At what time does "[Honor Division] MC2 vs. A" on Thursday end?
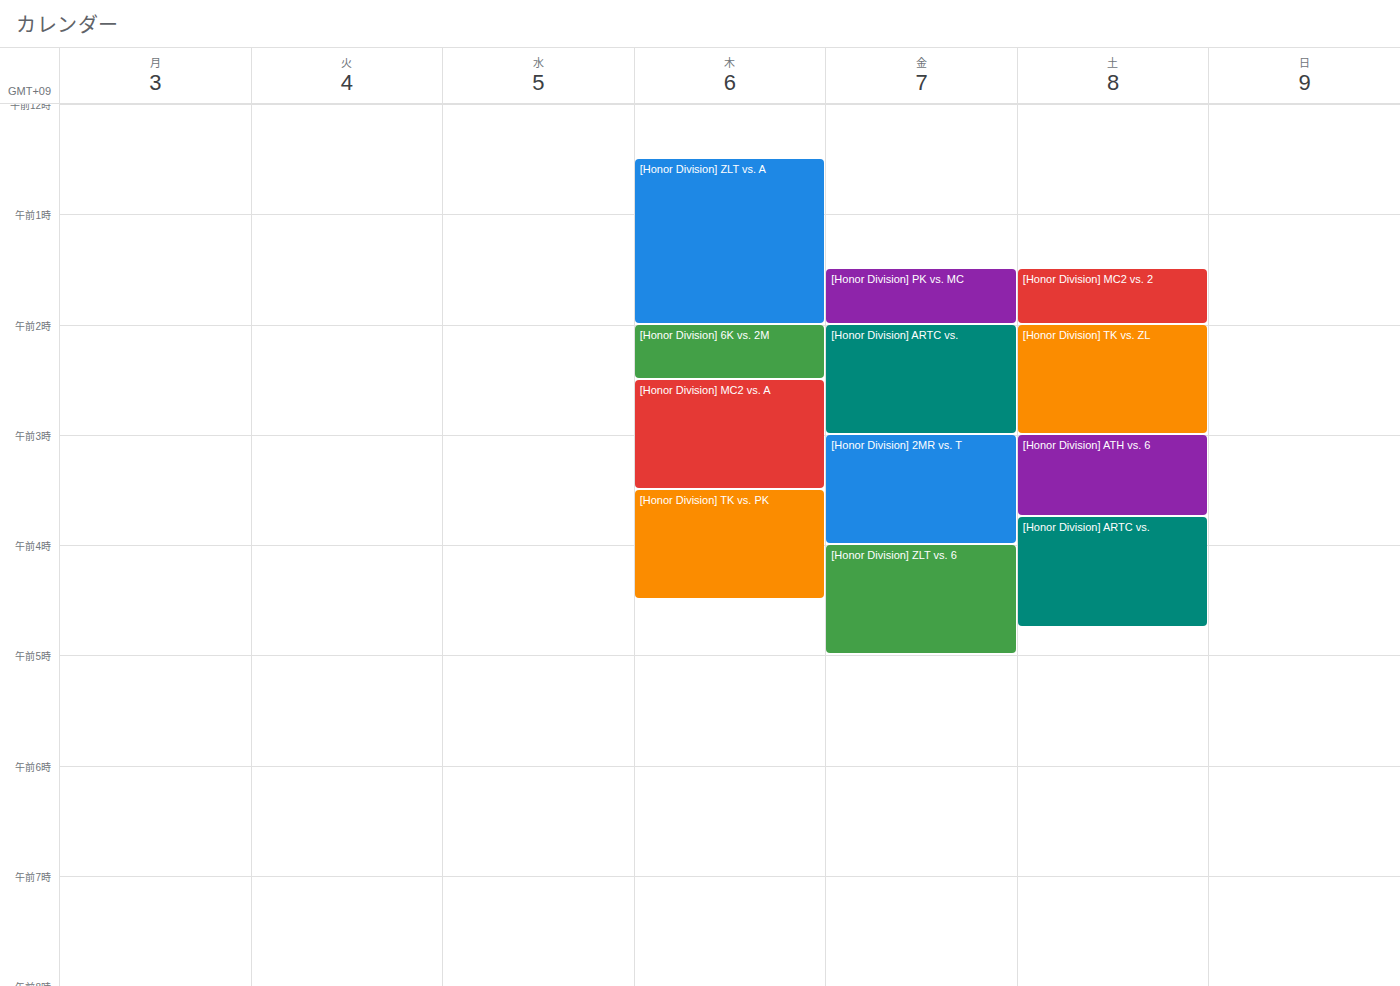
3:30 AM